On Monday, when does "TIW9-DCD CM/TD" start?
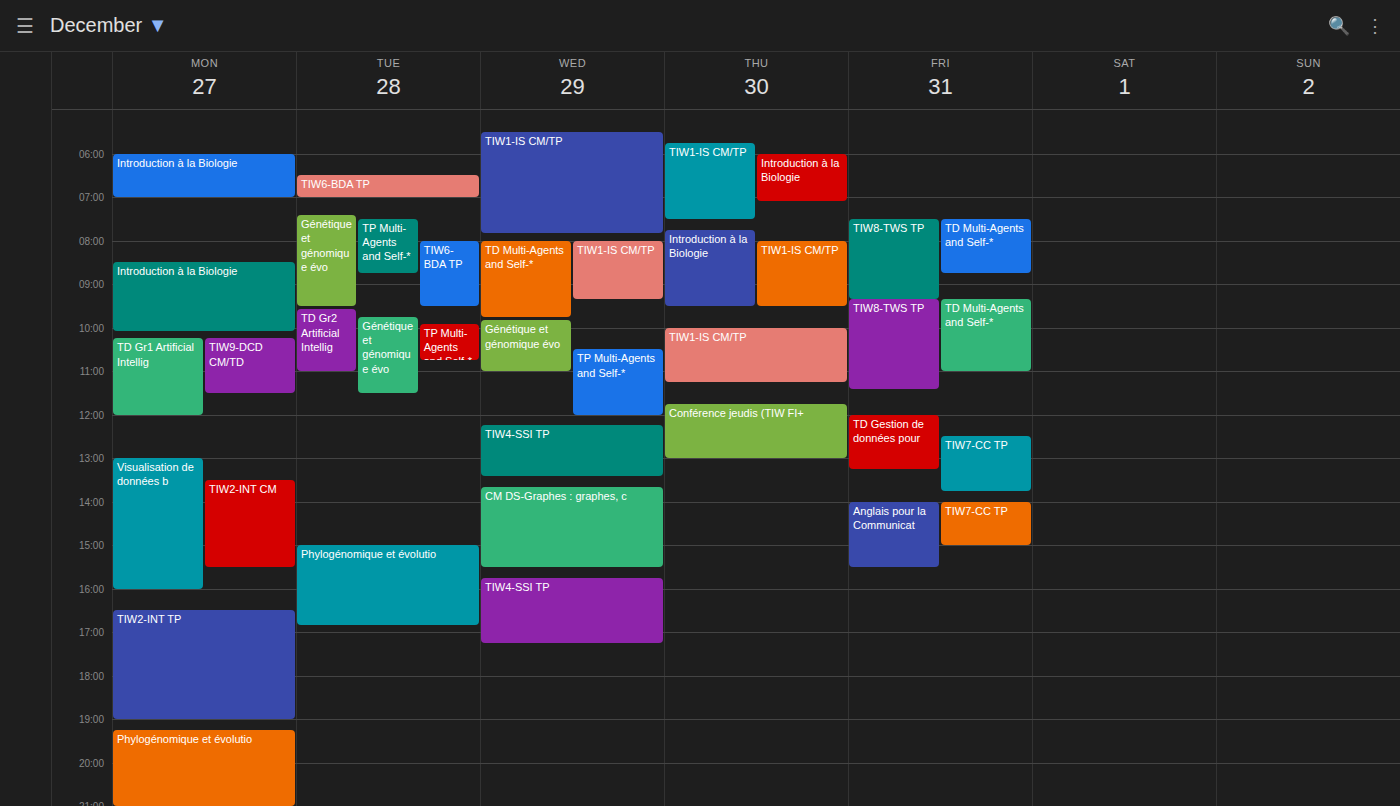
10:15 AM